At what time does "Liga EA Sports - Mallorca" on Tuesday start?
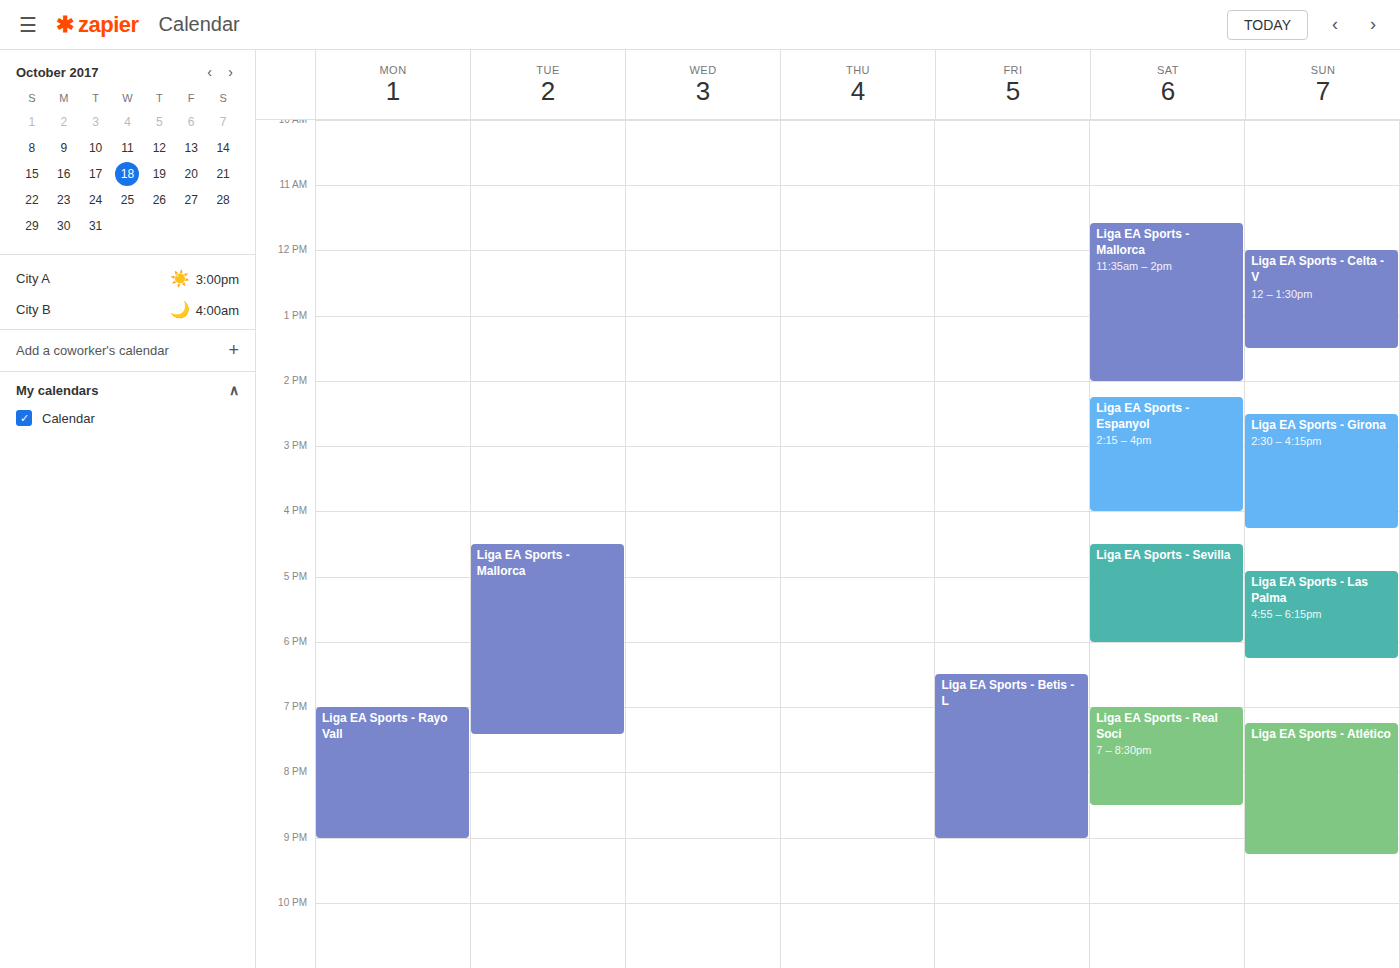
4:30 PM